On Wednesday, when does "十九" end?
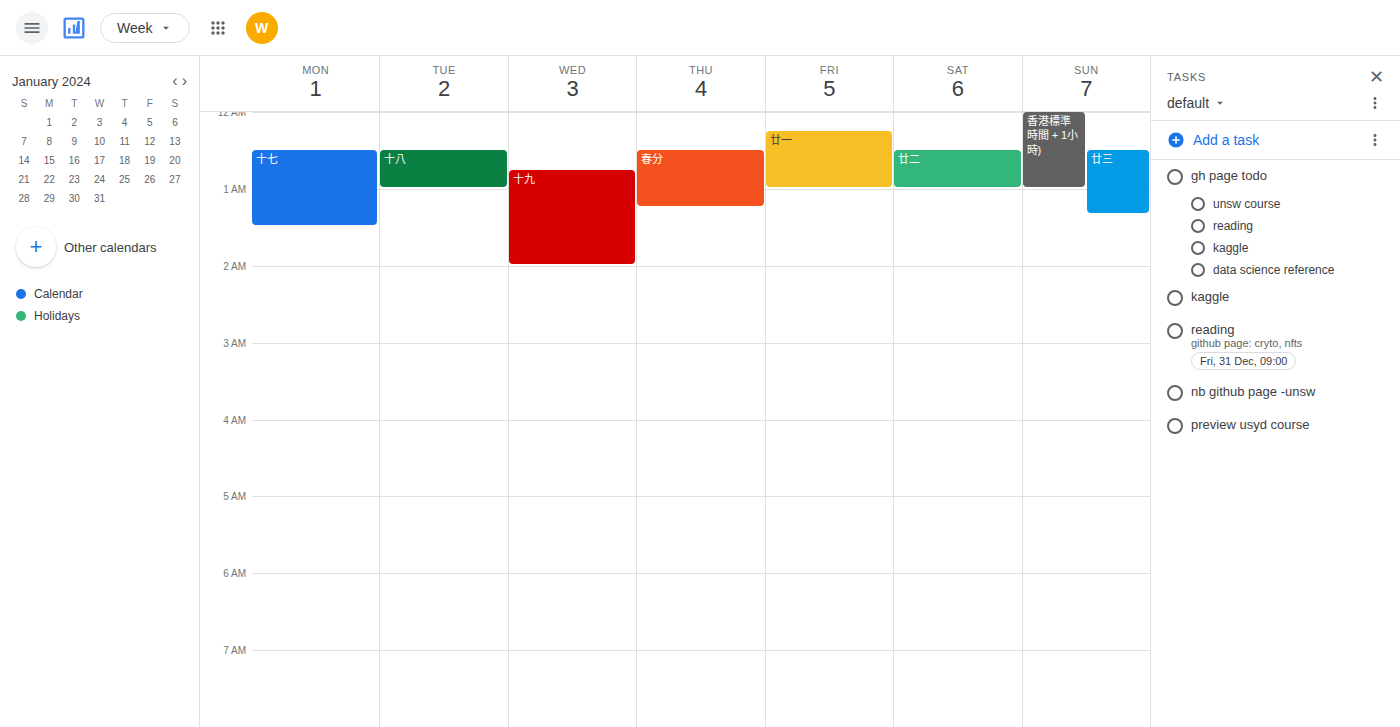
2:00 AM